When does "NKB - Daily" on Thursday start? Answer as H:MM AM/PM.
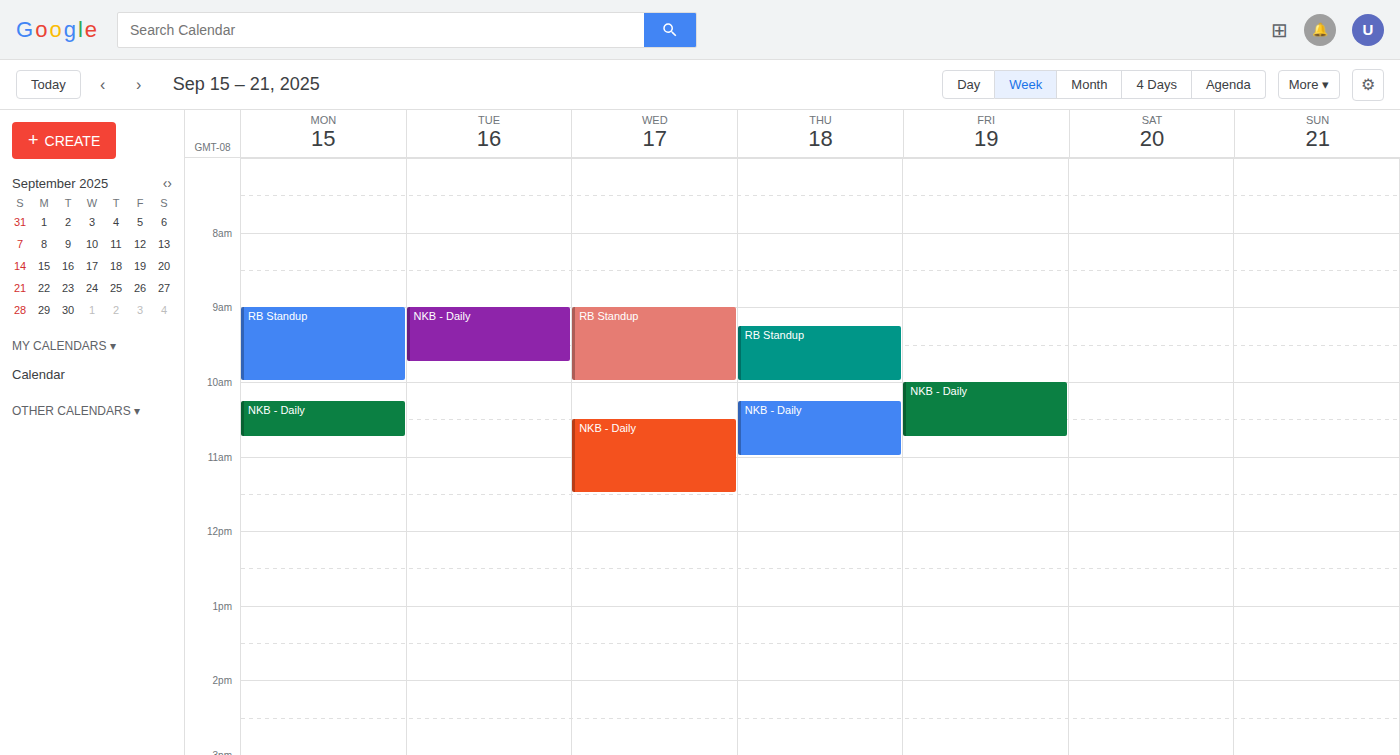
10:15 AM